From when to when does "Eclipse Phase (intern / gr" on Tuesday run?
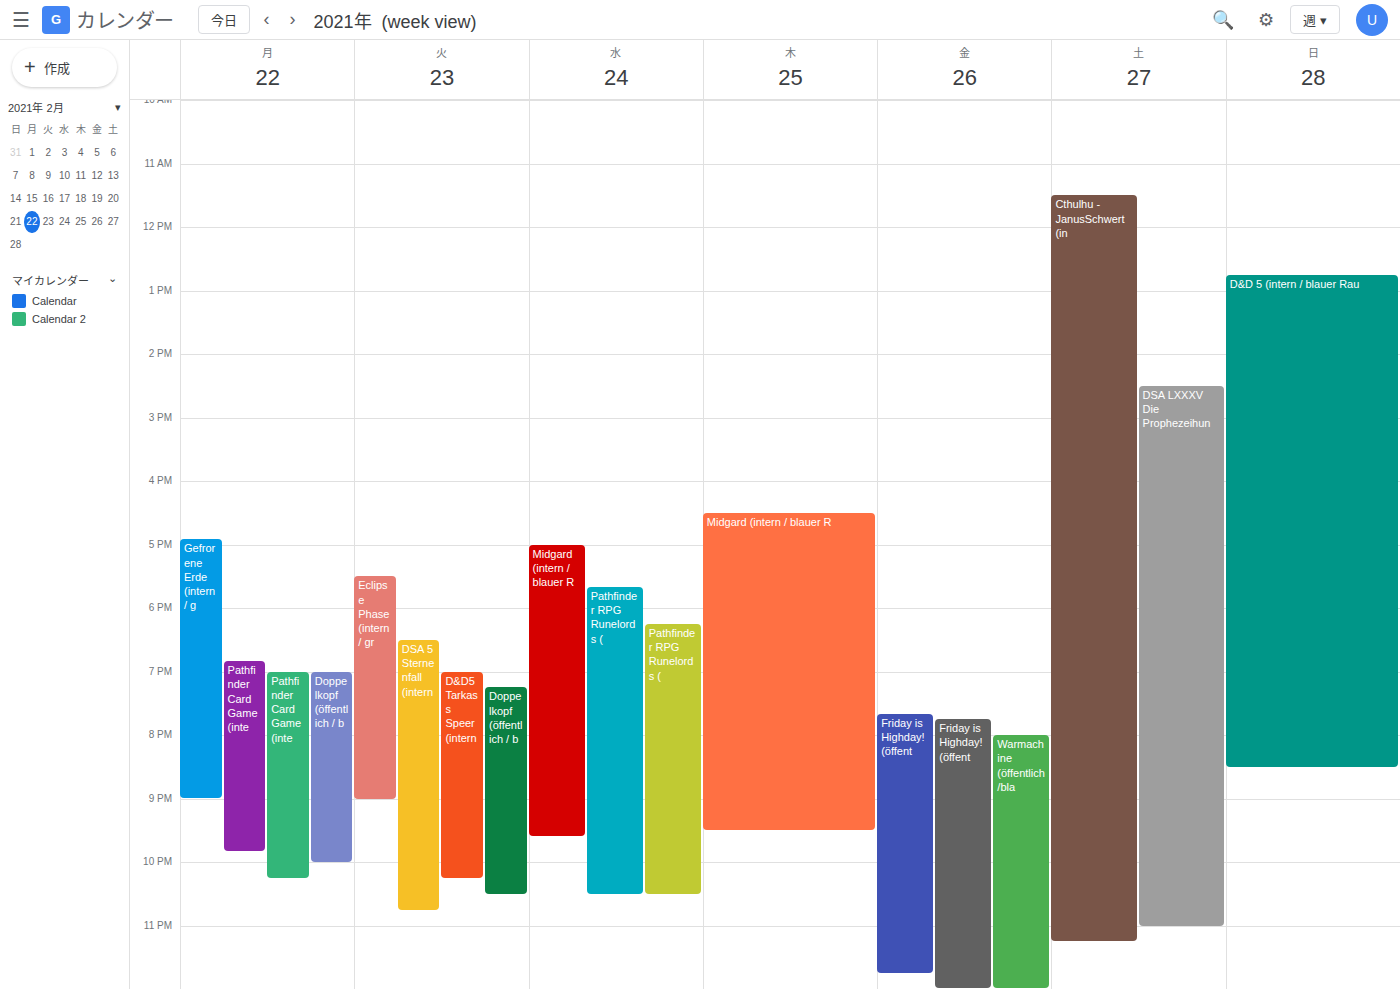
5:30 PM to 9:00 PM